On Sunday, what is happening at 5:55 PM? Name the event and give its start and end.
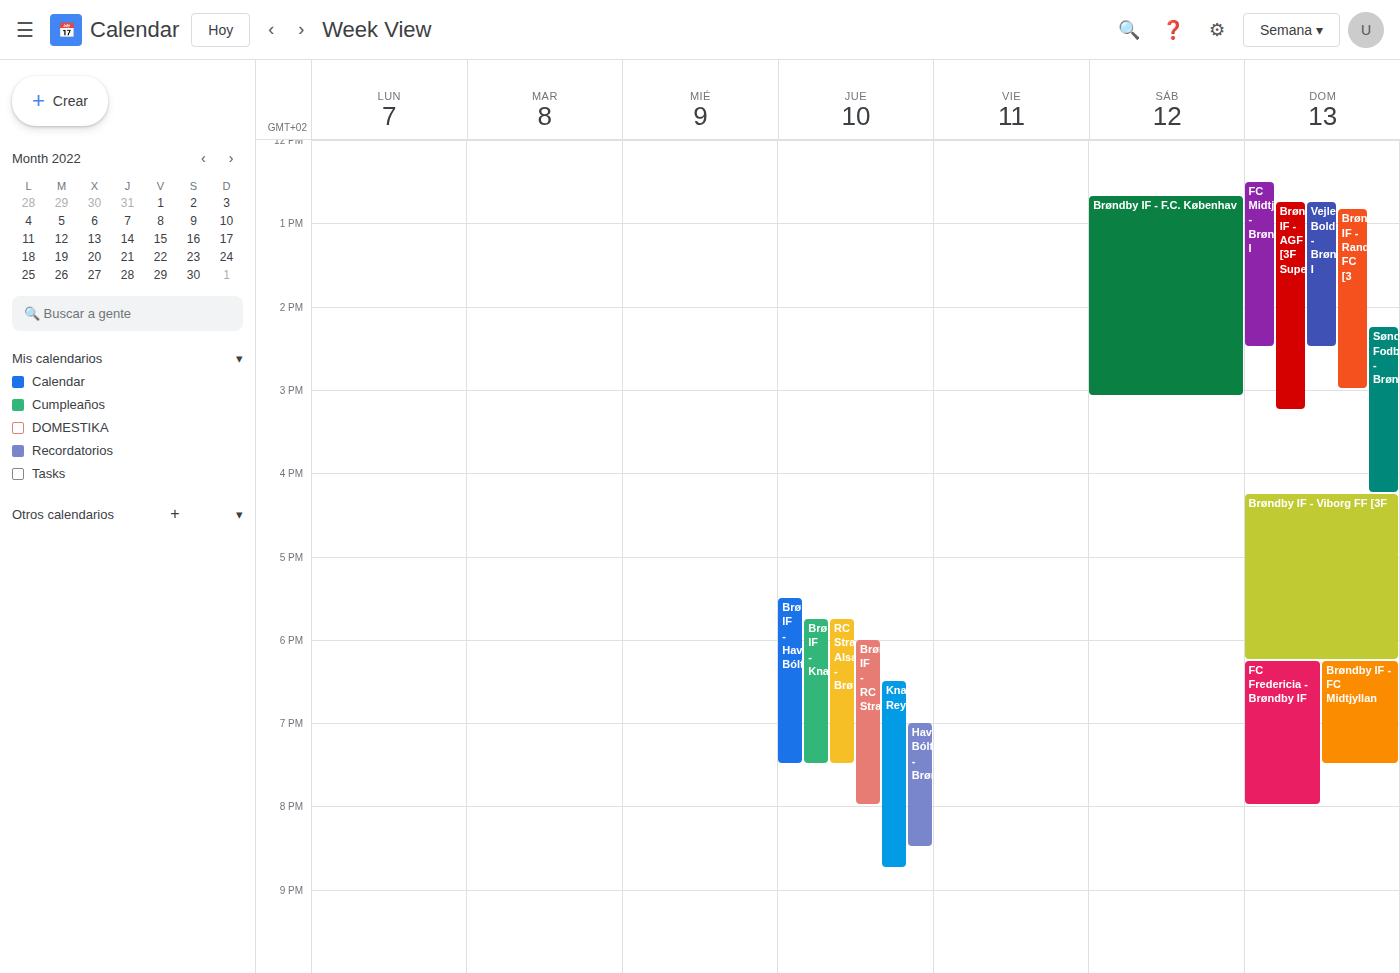
"Brøndby IF - Viborg FF [3F", 4:15 PM to 6:15 PM